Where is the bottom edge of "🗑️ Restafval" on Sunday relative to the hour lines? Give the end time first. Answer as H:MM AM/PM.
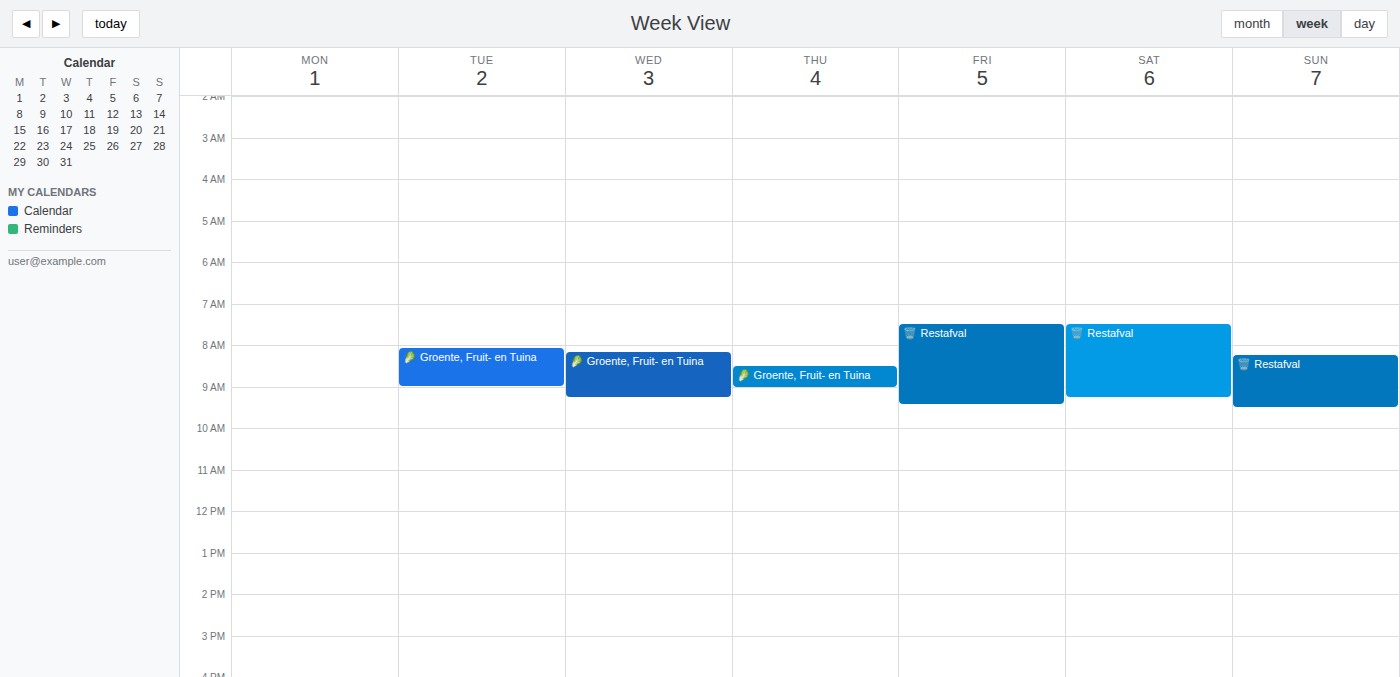
9:30 AM -- halfway between the 9 AM and 10 AM lines.